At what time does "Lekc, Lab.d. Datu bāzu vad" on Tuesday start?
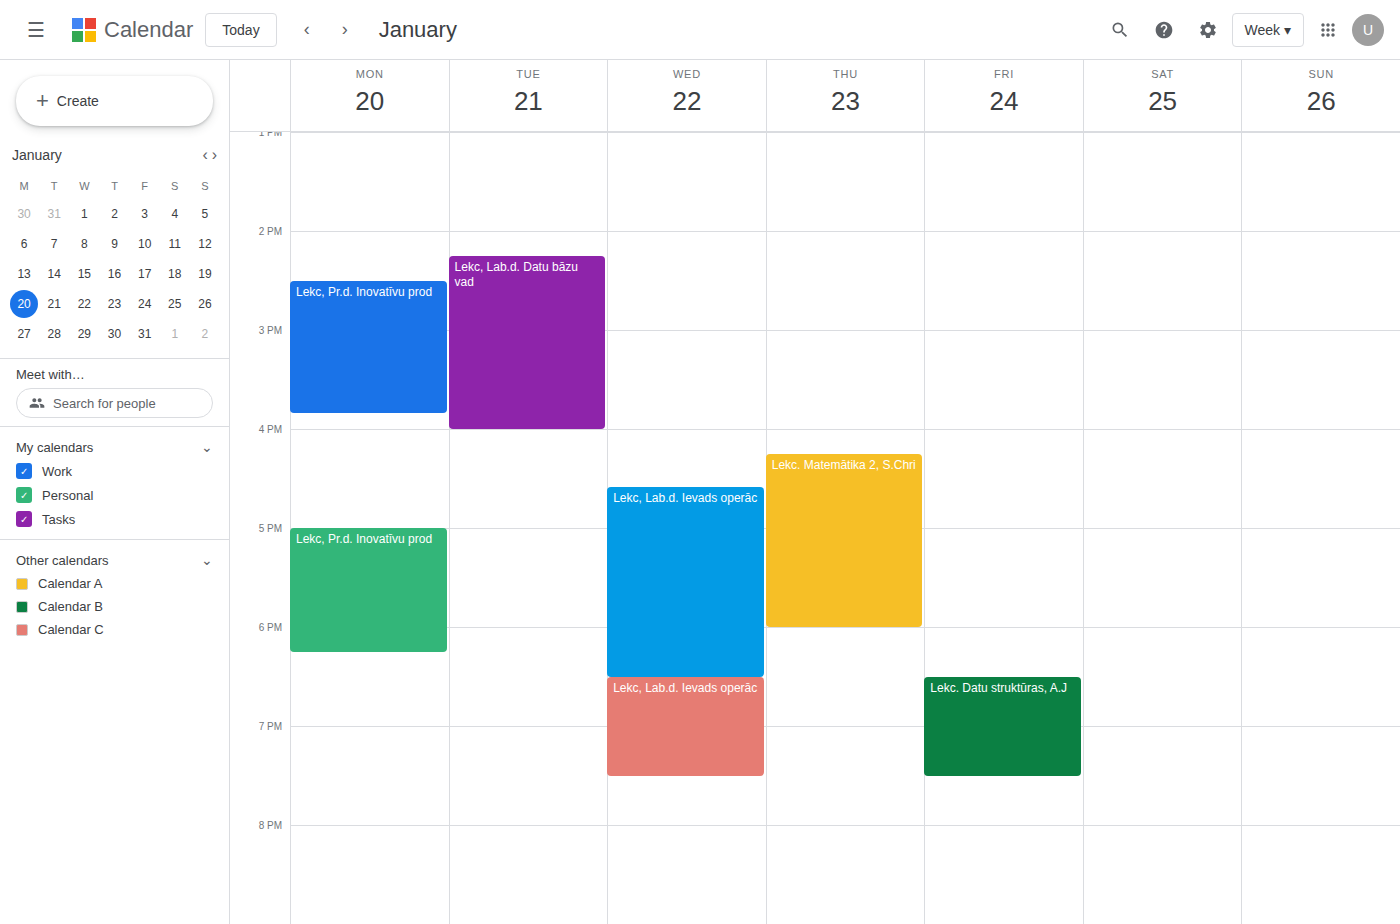
2:15 PM